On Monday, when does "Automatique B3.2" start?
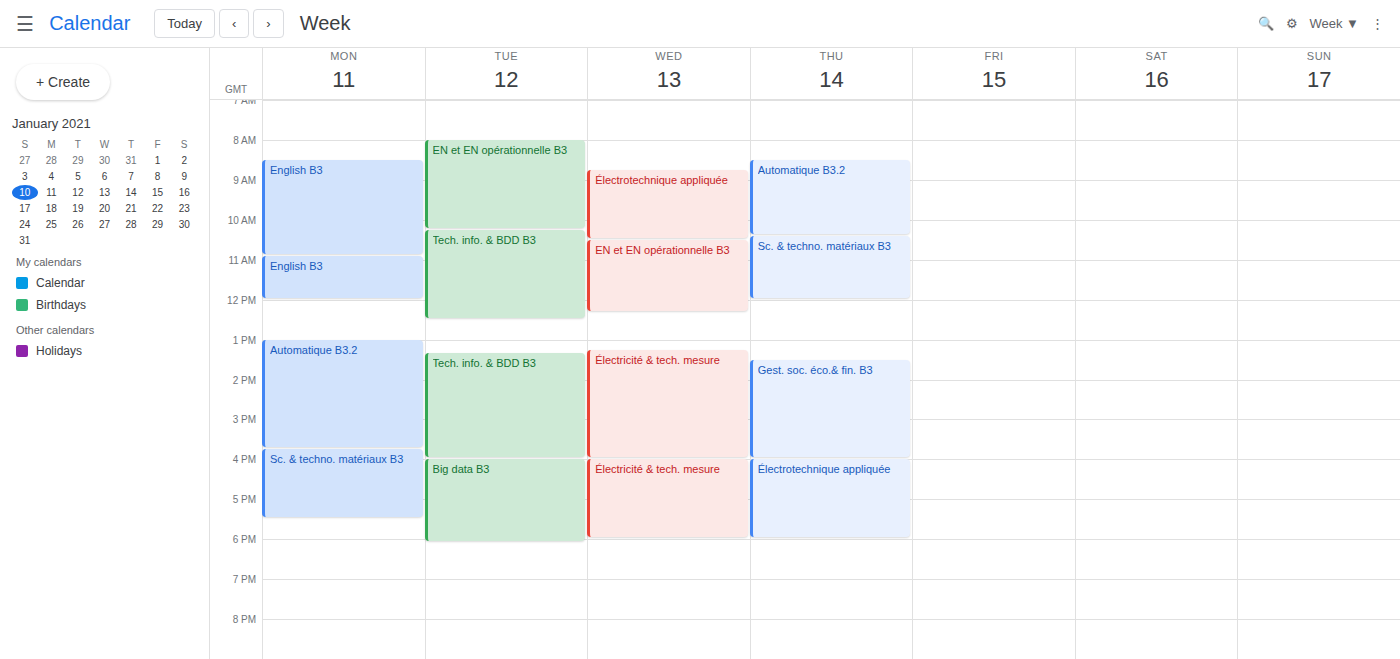
1:00 PM